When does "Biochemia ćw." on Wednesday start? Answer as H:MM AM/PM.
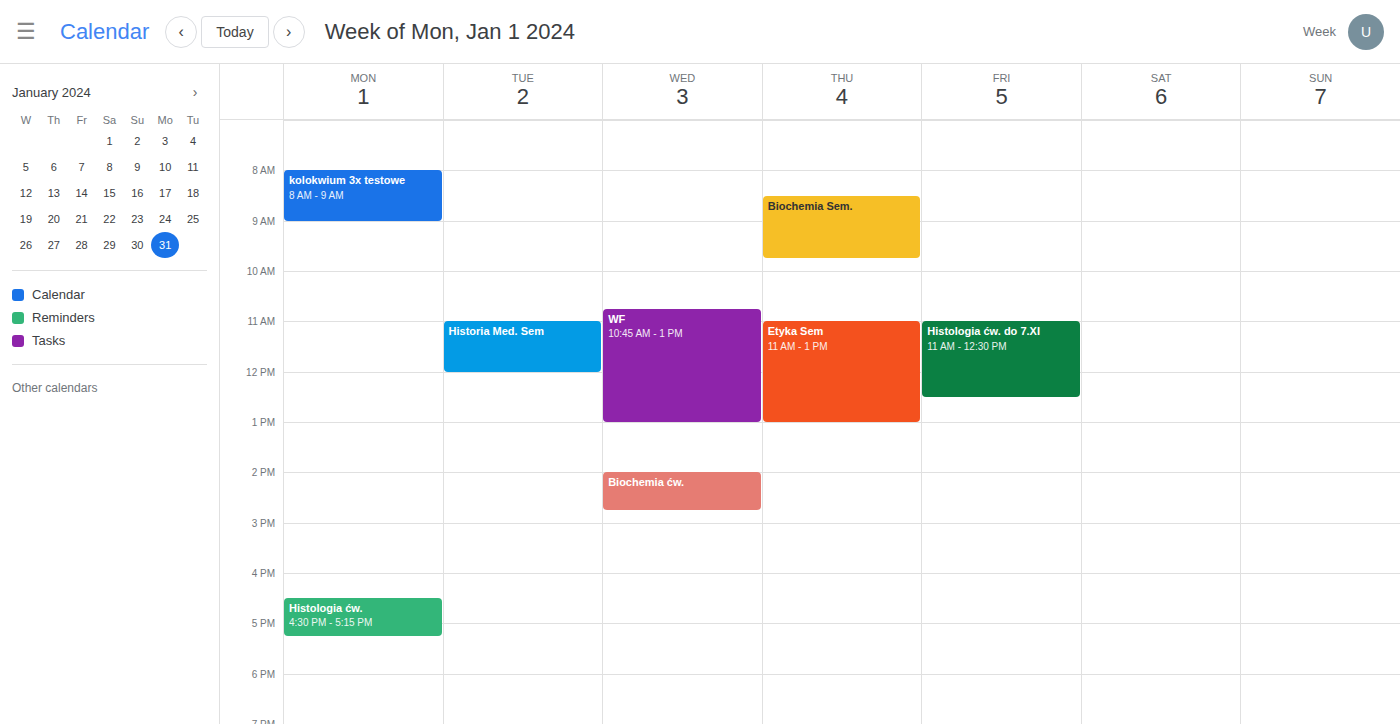
2:00 PM